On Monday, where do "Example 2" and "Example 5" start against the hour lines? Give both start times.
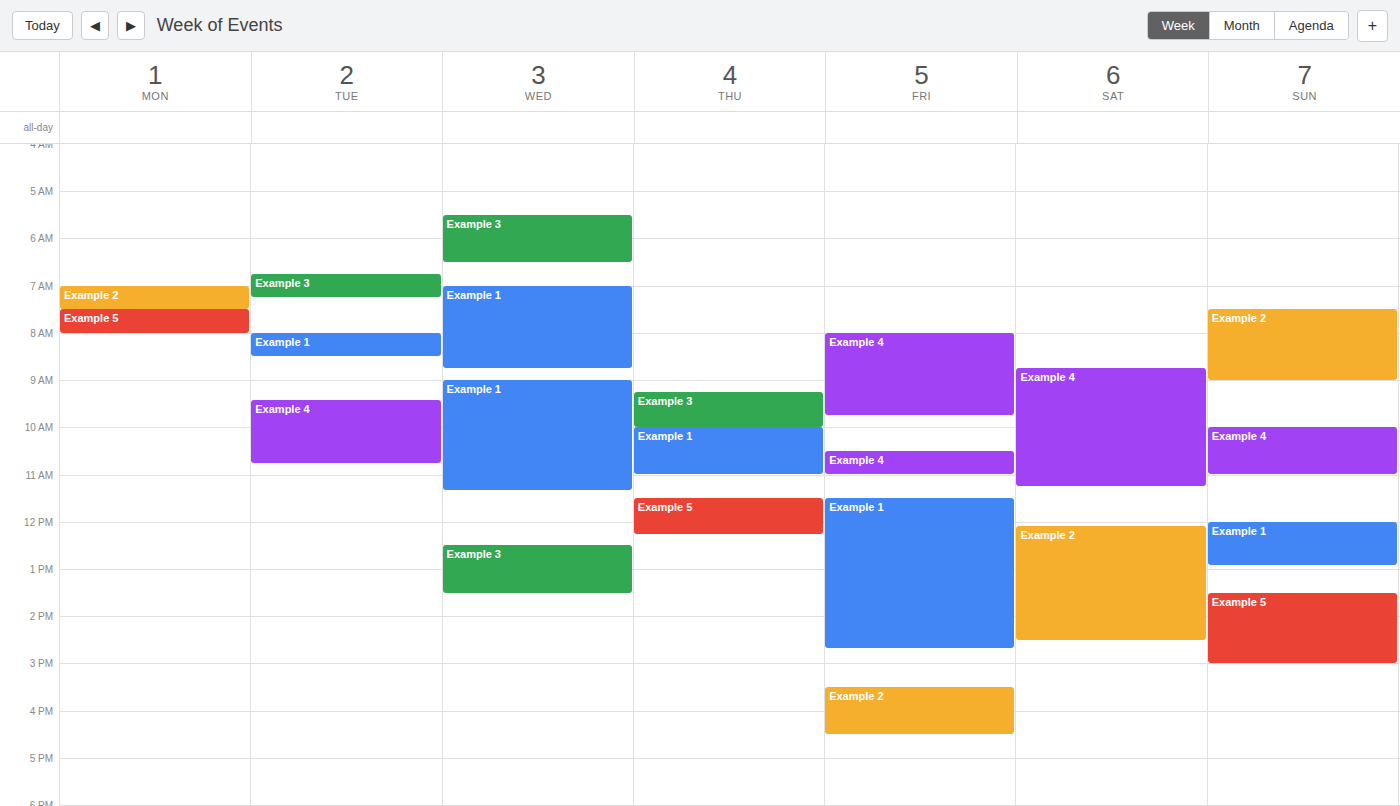
"Example 2": 07:00, exactly on the 07:00 line. "Example 5": 07:30, halfway between the 07:00 and 08:00 lines.